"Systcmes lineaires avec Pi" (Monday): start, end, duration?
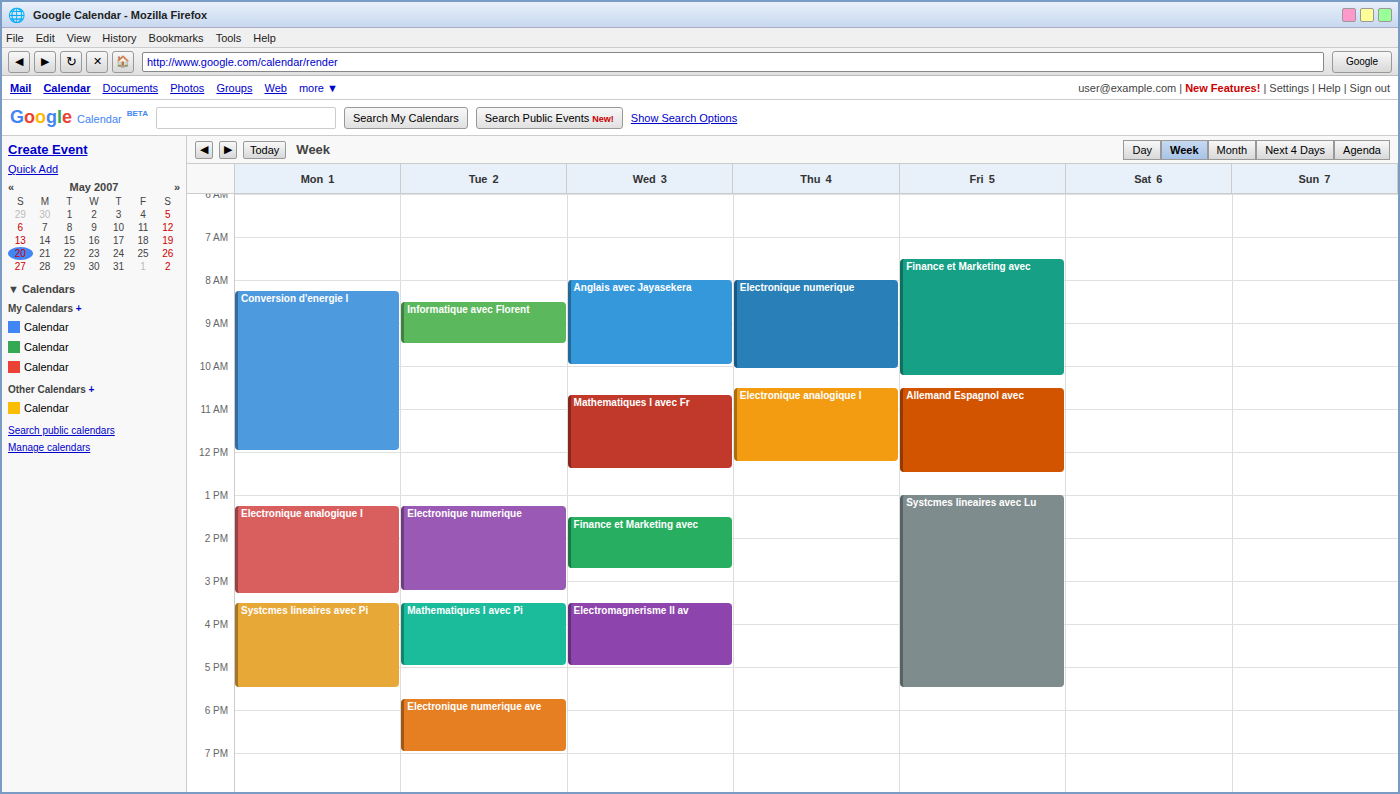
3:30 PM to 5:30 PM, 2 hours